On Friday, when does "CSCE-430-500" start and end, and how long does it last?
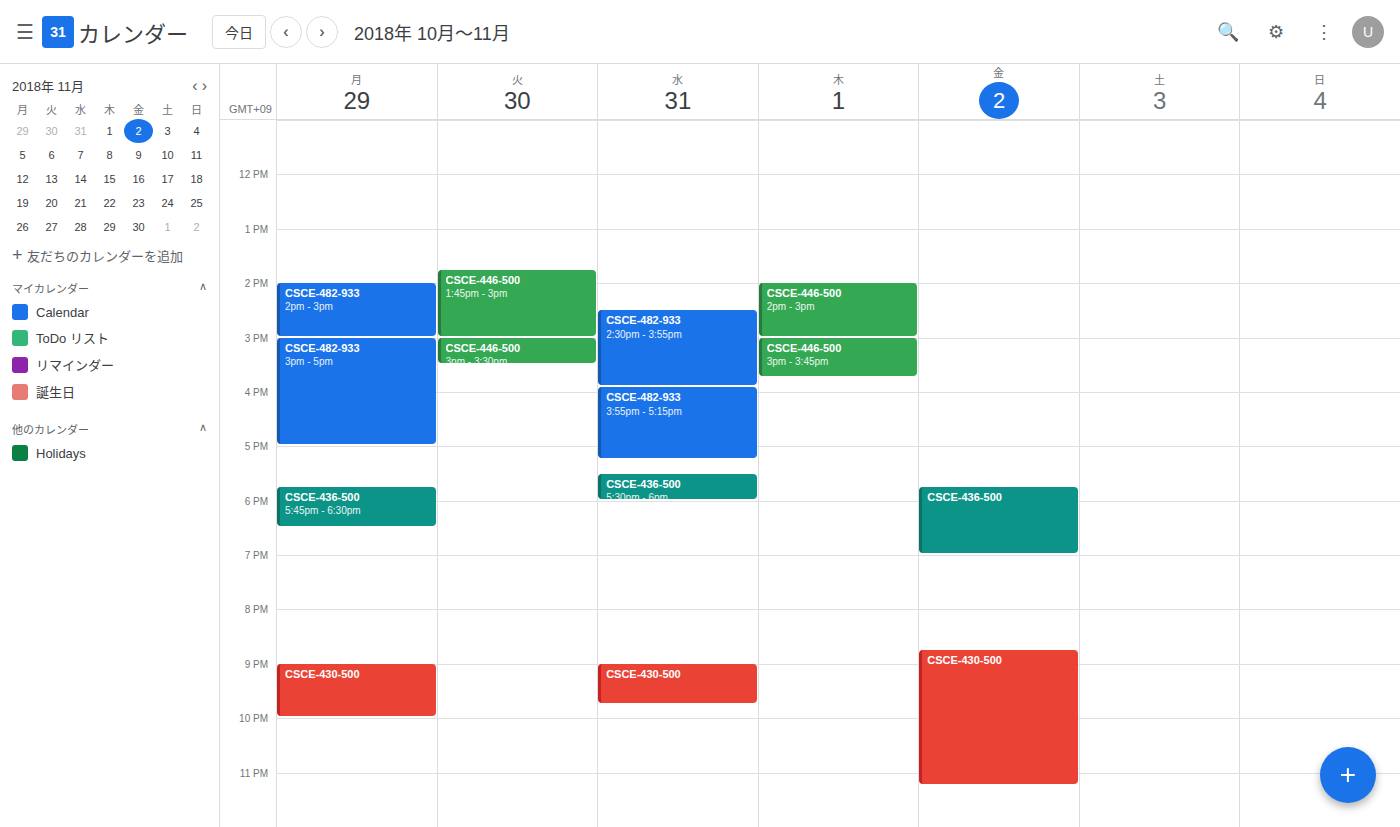
8:45 PM to 11:15 PM, 2 hours 30 minutes